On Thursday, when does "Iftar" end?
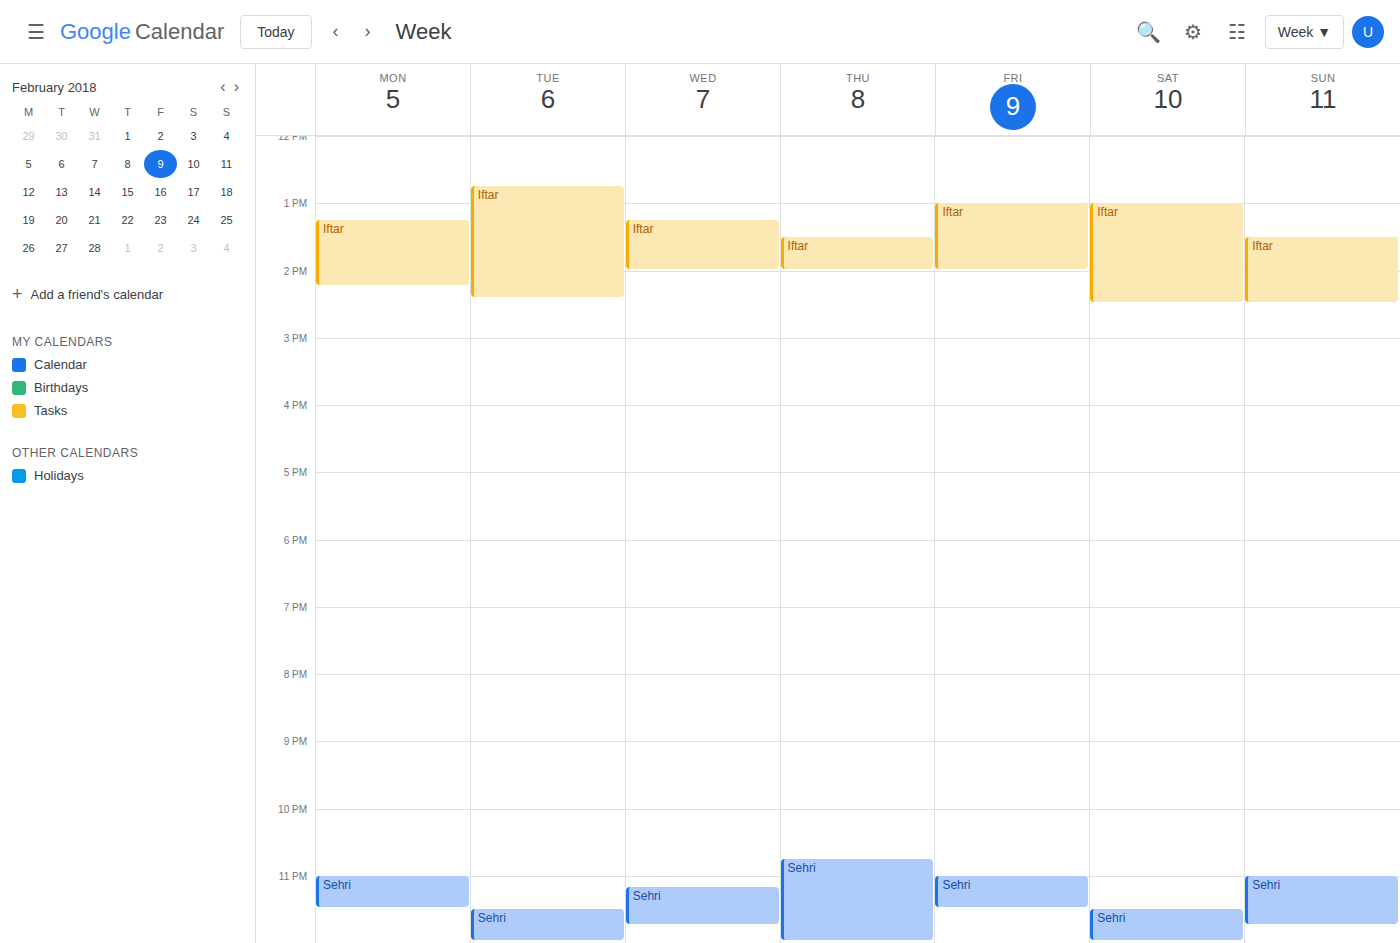
2:00 PM